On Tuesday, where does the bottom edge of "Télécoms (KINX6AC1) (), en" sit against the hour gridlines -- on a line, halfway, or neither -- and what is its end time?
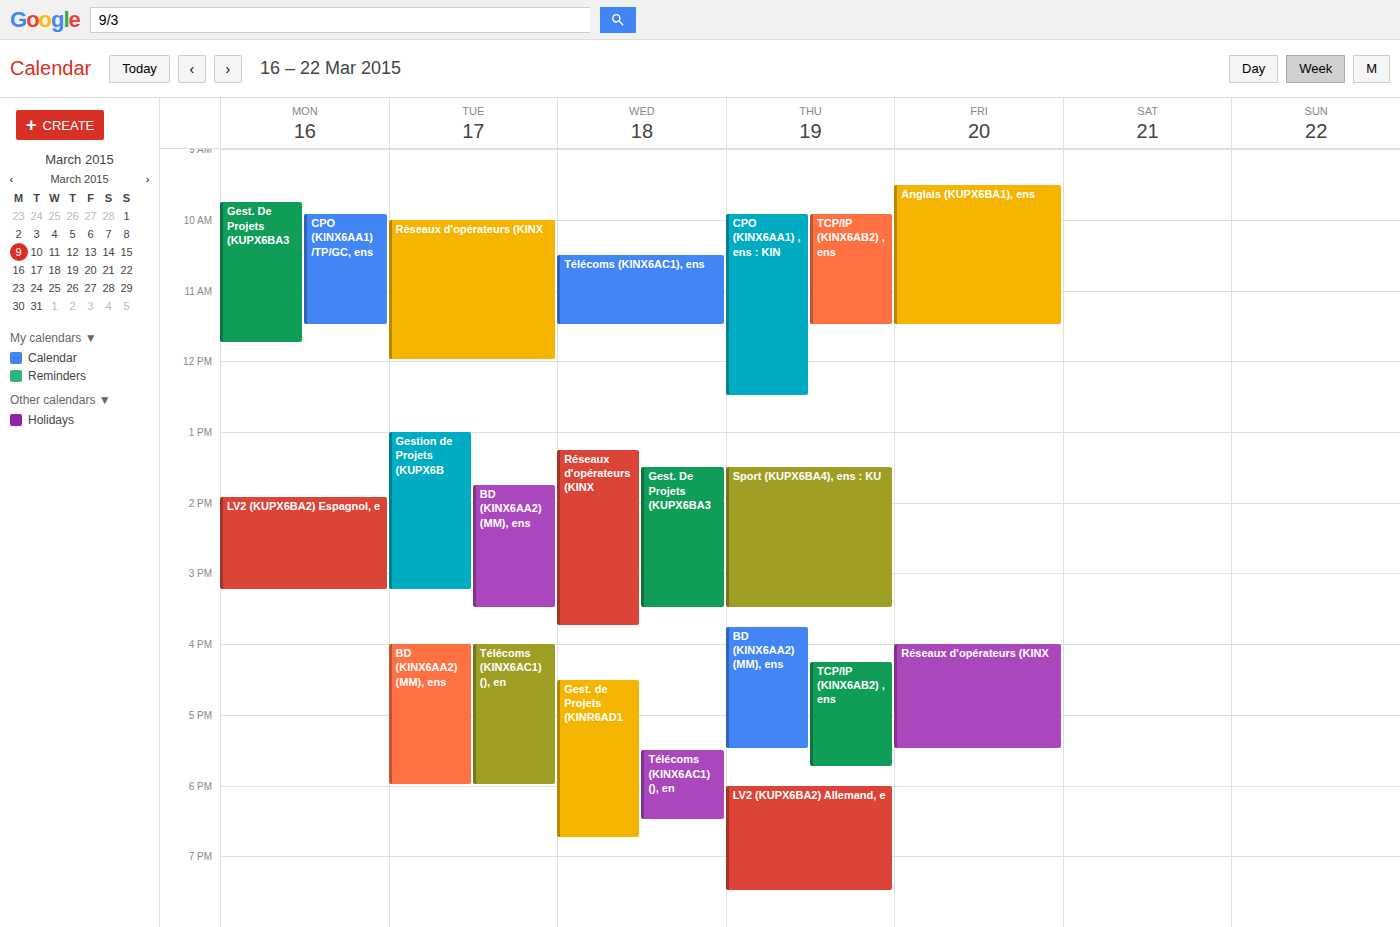
6:00 PM -- exactly on the 6 PM line.